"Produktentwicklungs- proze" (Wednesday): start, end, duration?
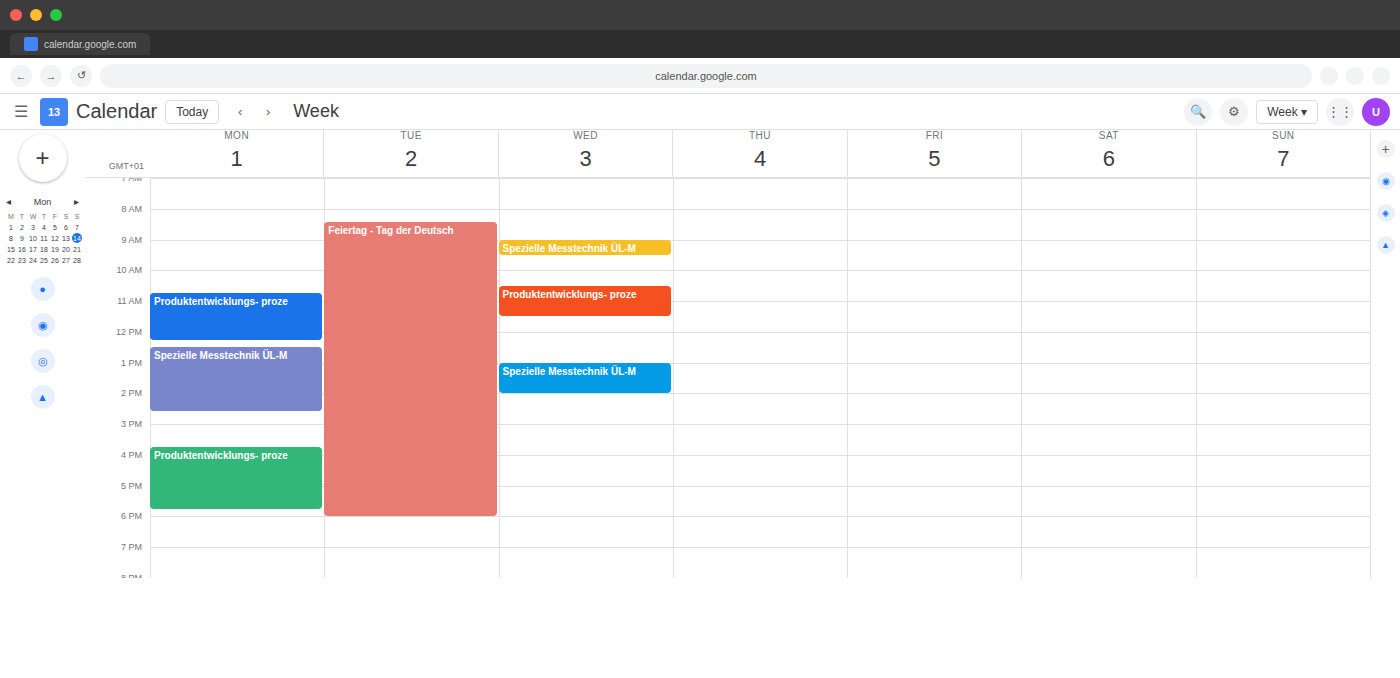
10:30 AM to 11:30 AM, 1 hour